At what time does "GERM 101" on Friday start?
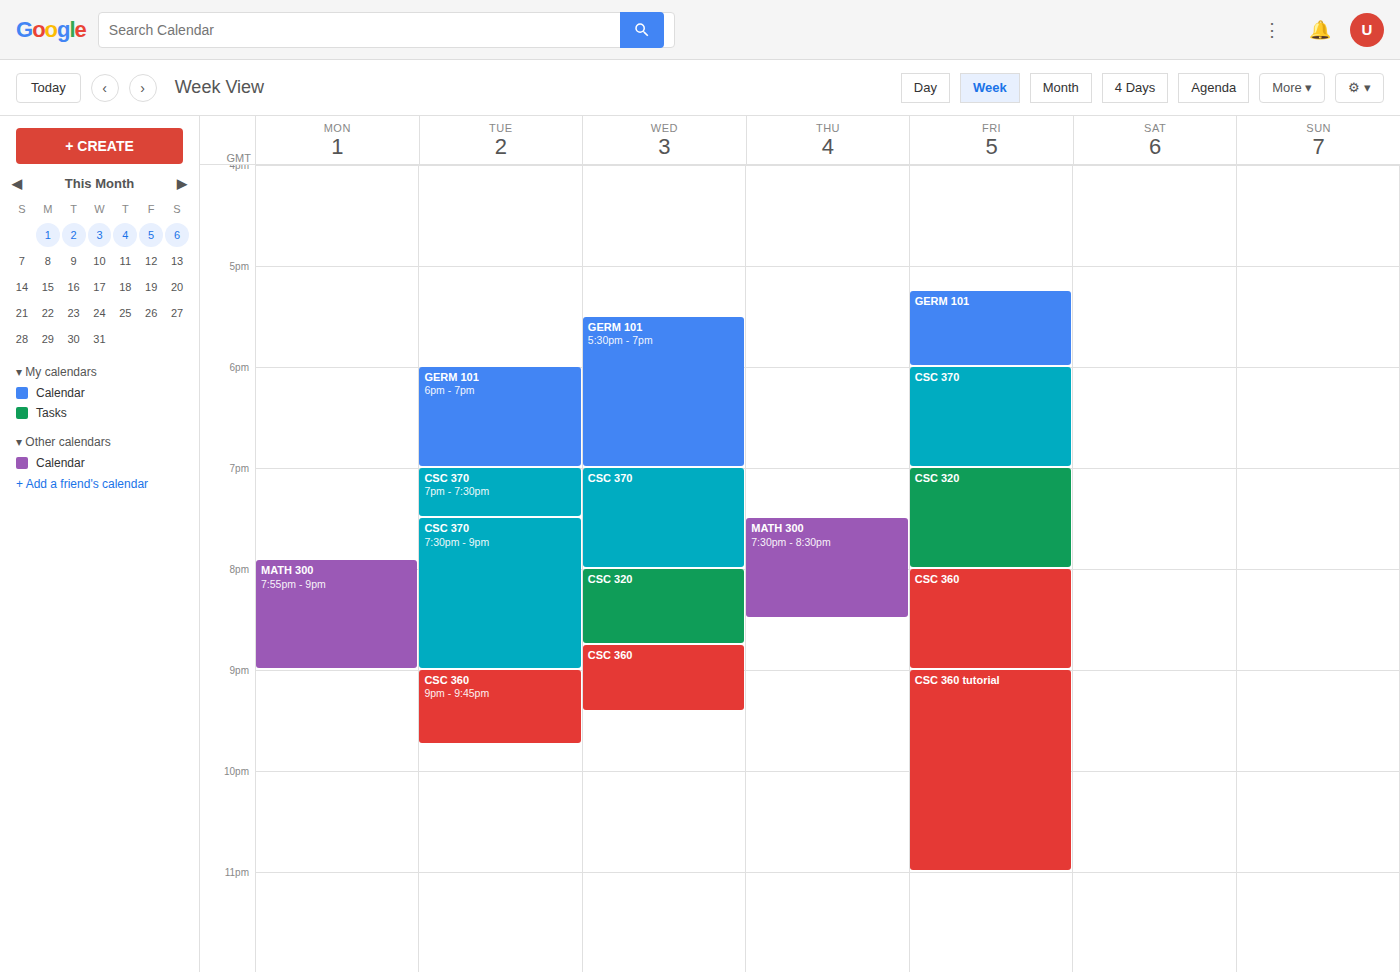
5:15 PM